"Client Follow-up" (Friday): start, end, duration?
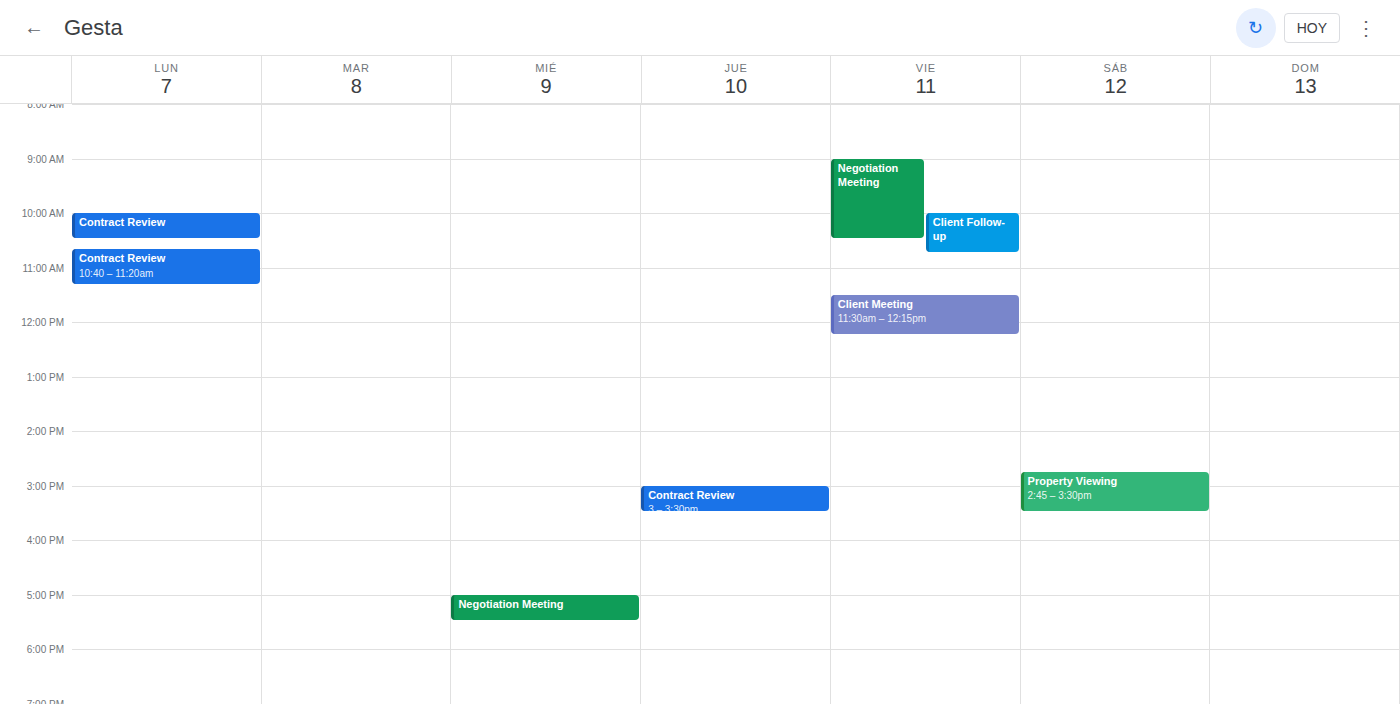
10:00 AM to 10:45 AM, 45 minutes